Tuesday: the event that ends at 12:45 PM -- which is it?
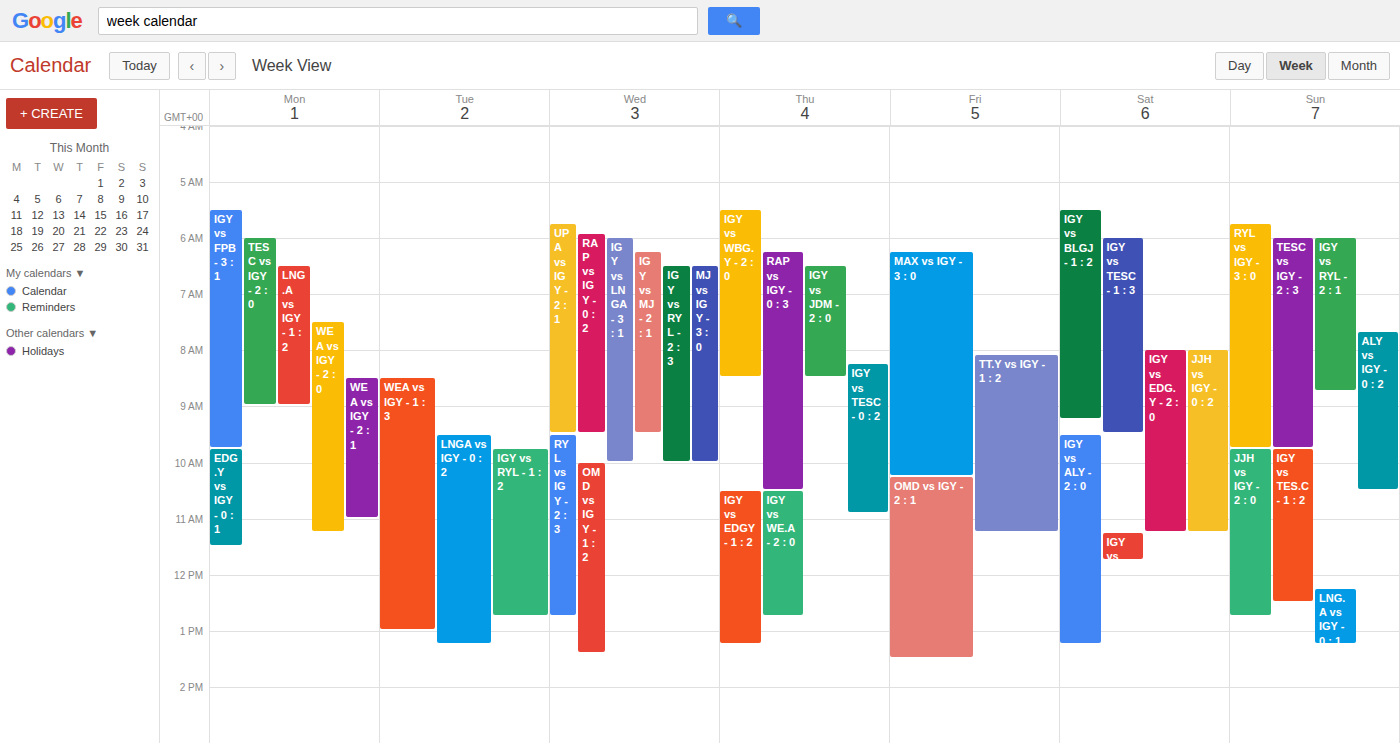
"IGY vs RYL - 1 : 2"